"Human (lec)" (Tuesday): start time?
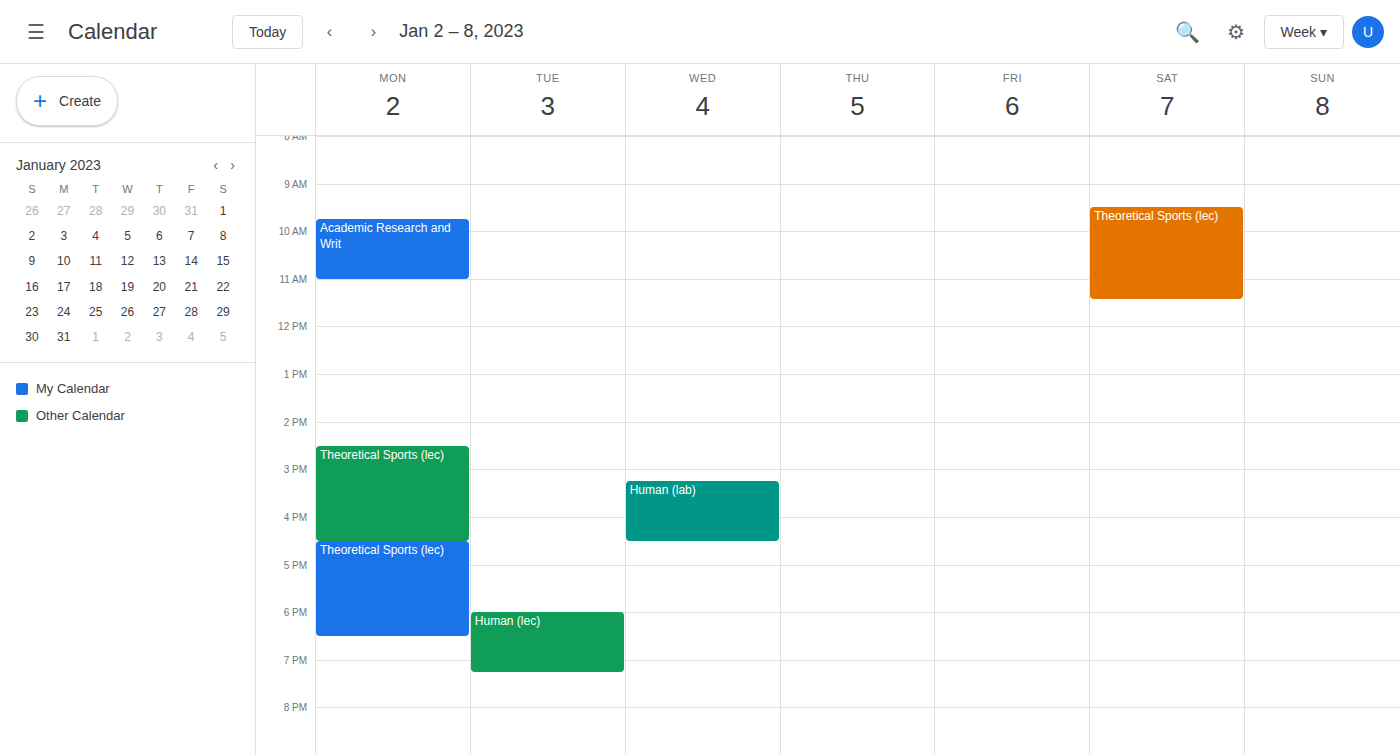
6:00 PM